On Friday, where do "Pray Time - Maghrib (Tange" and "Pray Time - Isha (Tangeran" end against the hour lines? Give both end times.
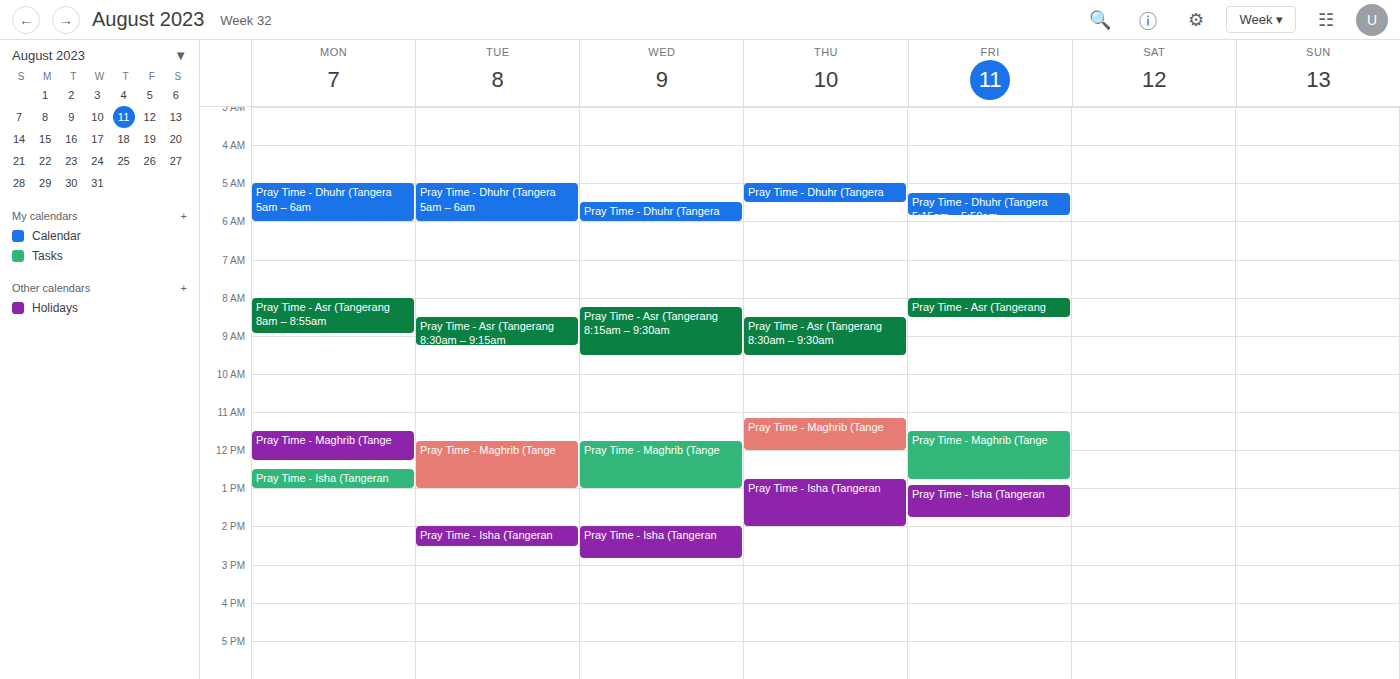
"Pray Time - Maghrib (Tange": 12:45 PM, neither: three quarters of the way from the 12 PM line to the 1 PM line. "Pray Time - Isha (Tangeran": 1:45 PM, neither: three quarters of the way from the 1 PM line to the 2 PM line.